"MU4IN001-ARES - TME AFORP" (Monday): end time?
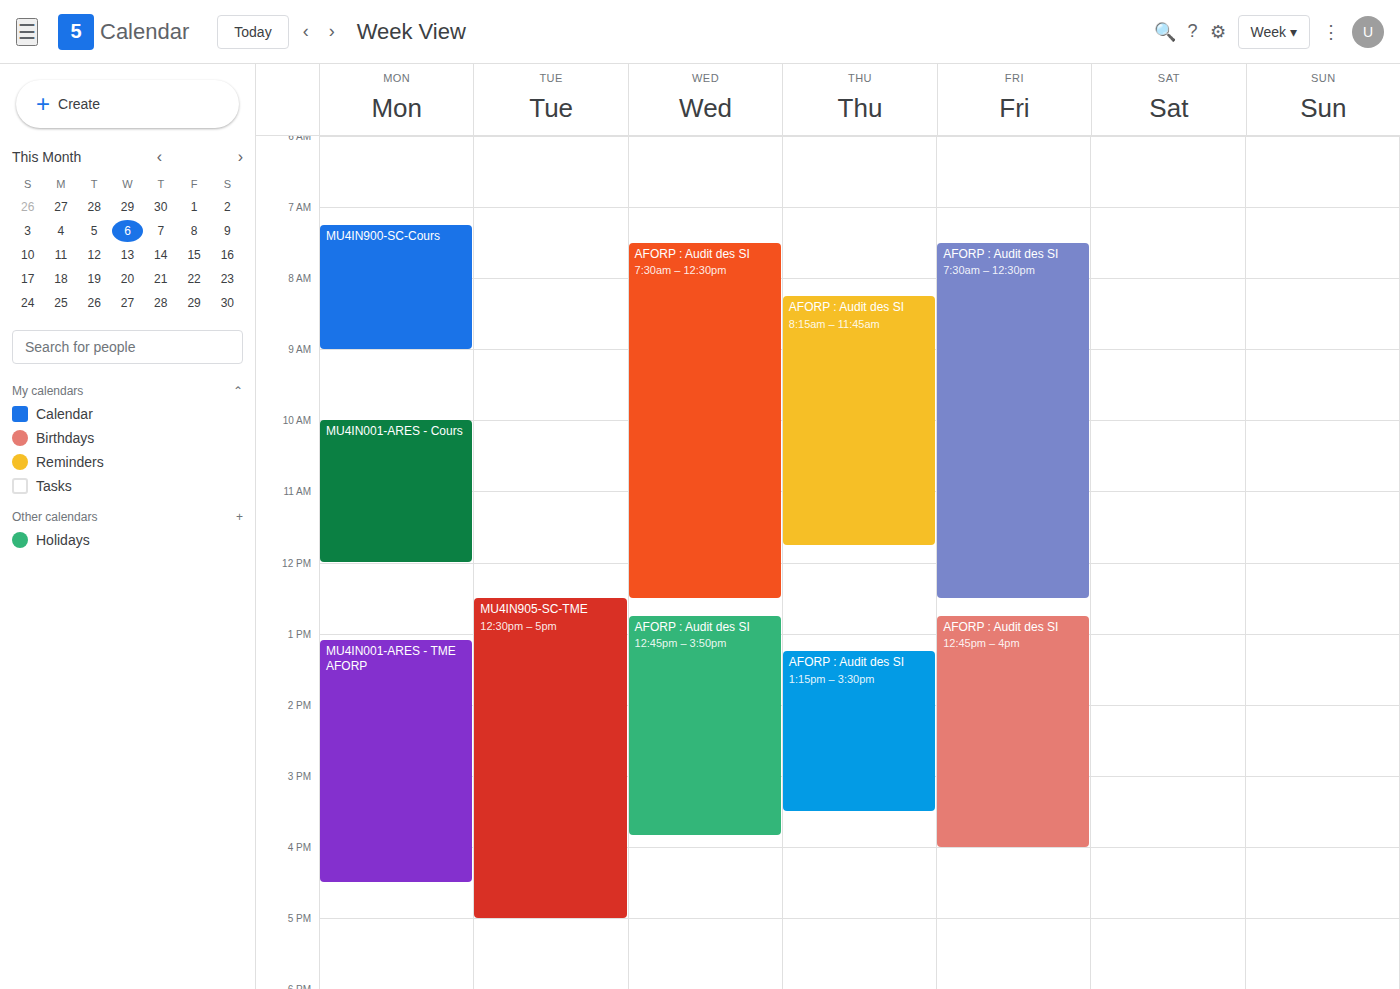
4:30 PM